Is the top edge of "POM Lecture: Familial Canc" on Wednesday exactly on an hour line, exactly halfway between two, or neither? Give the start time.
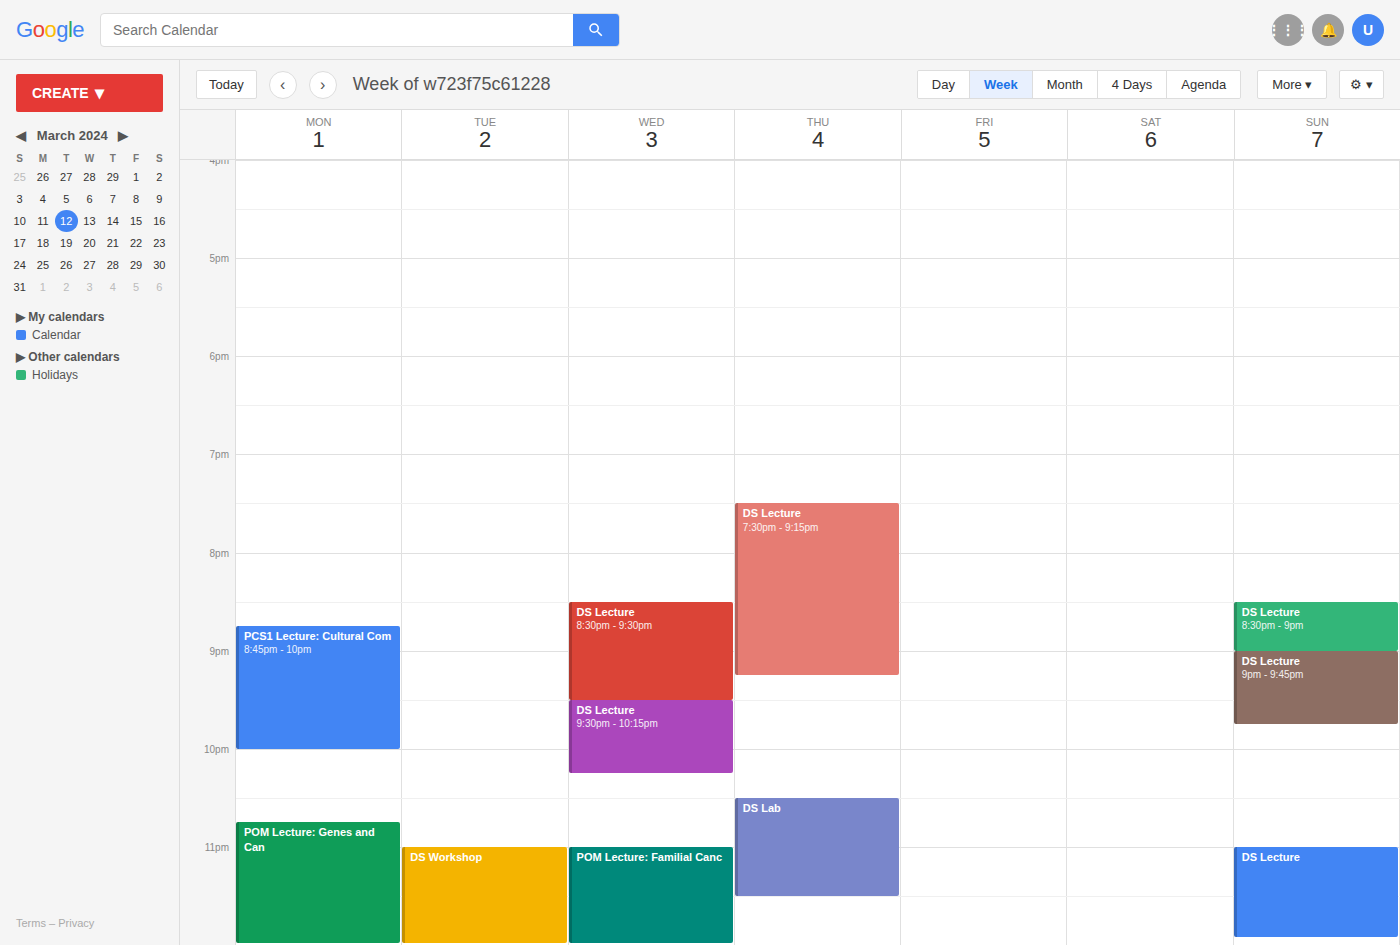
23:00 -- exactly on the 23:00 line.